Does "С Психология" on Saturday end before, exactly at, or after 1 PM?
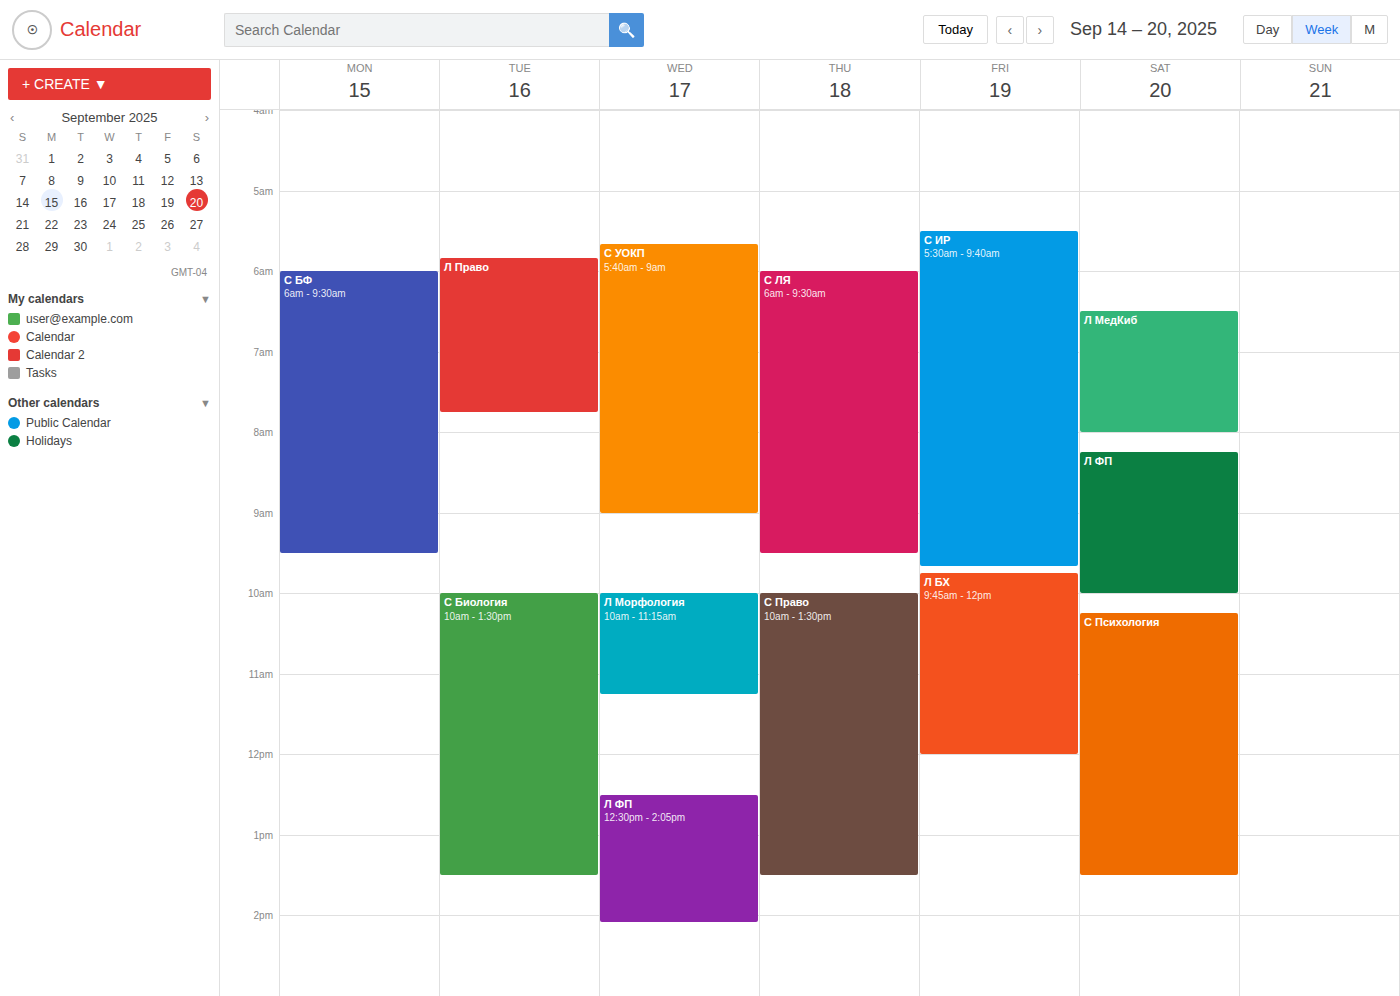
1:30 PM -- after 1 PM, 30 minutes below the 1 PM line.